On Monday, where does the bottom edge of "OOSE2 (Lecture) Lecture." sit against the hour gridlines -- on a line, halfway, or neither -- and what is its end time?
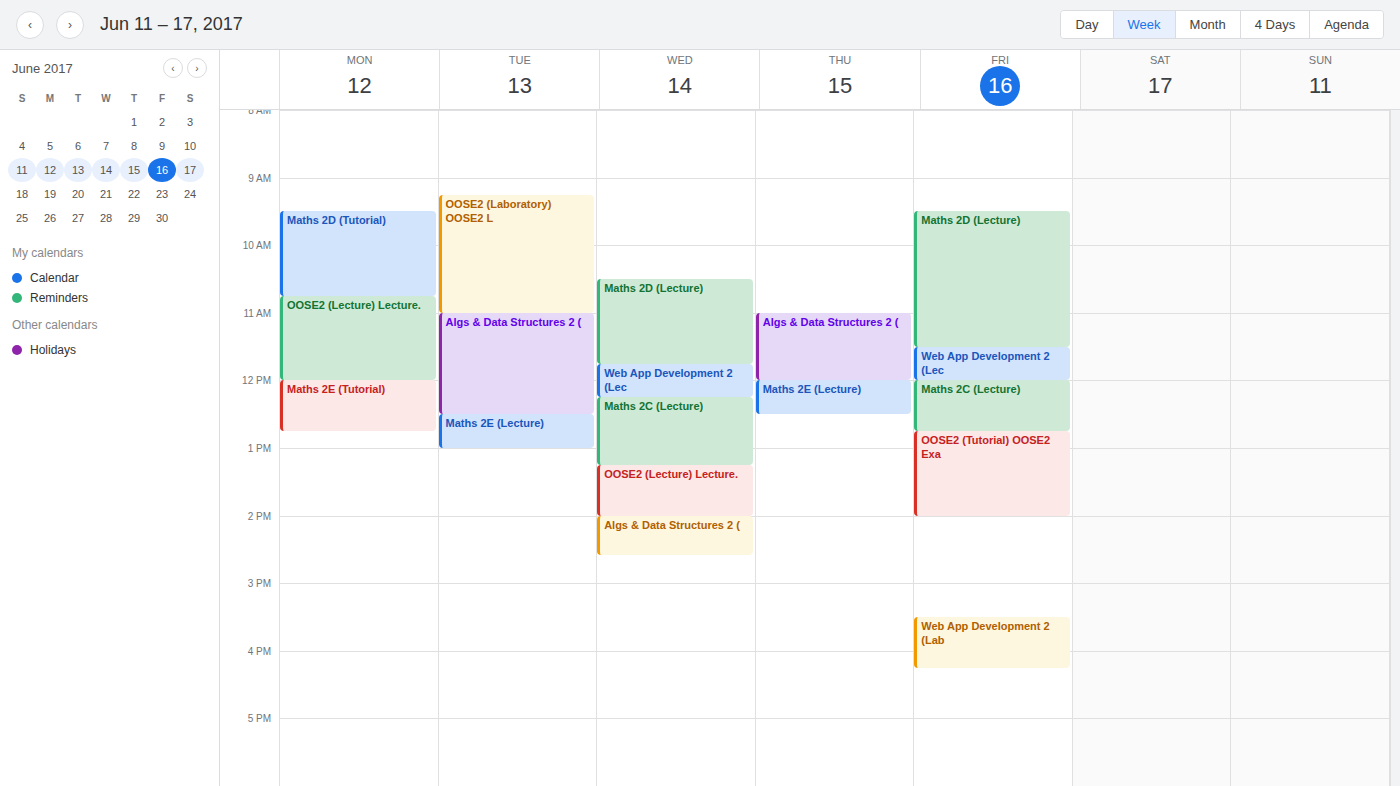
12:00 -- exactly on the 12:00 line.